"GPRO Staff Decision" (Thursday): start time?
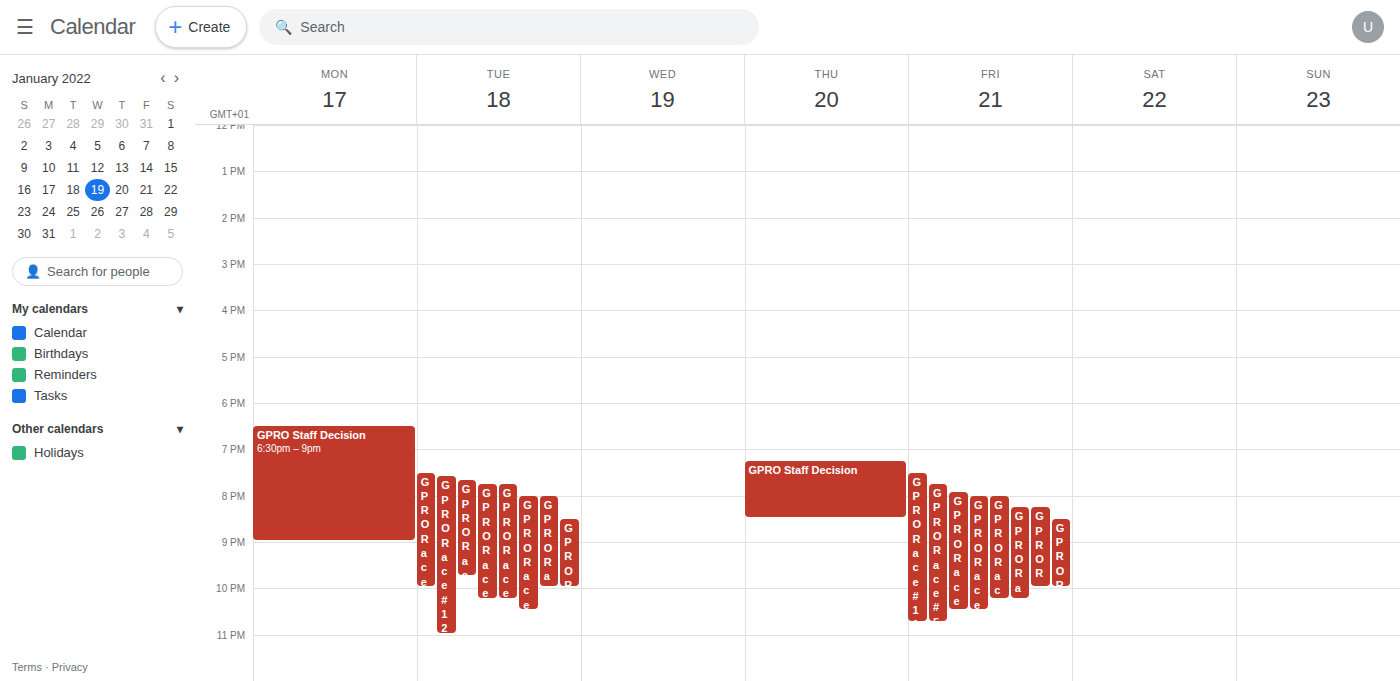
7:15 PM